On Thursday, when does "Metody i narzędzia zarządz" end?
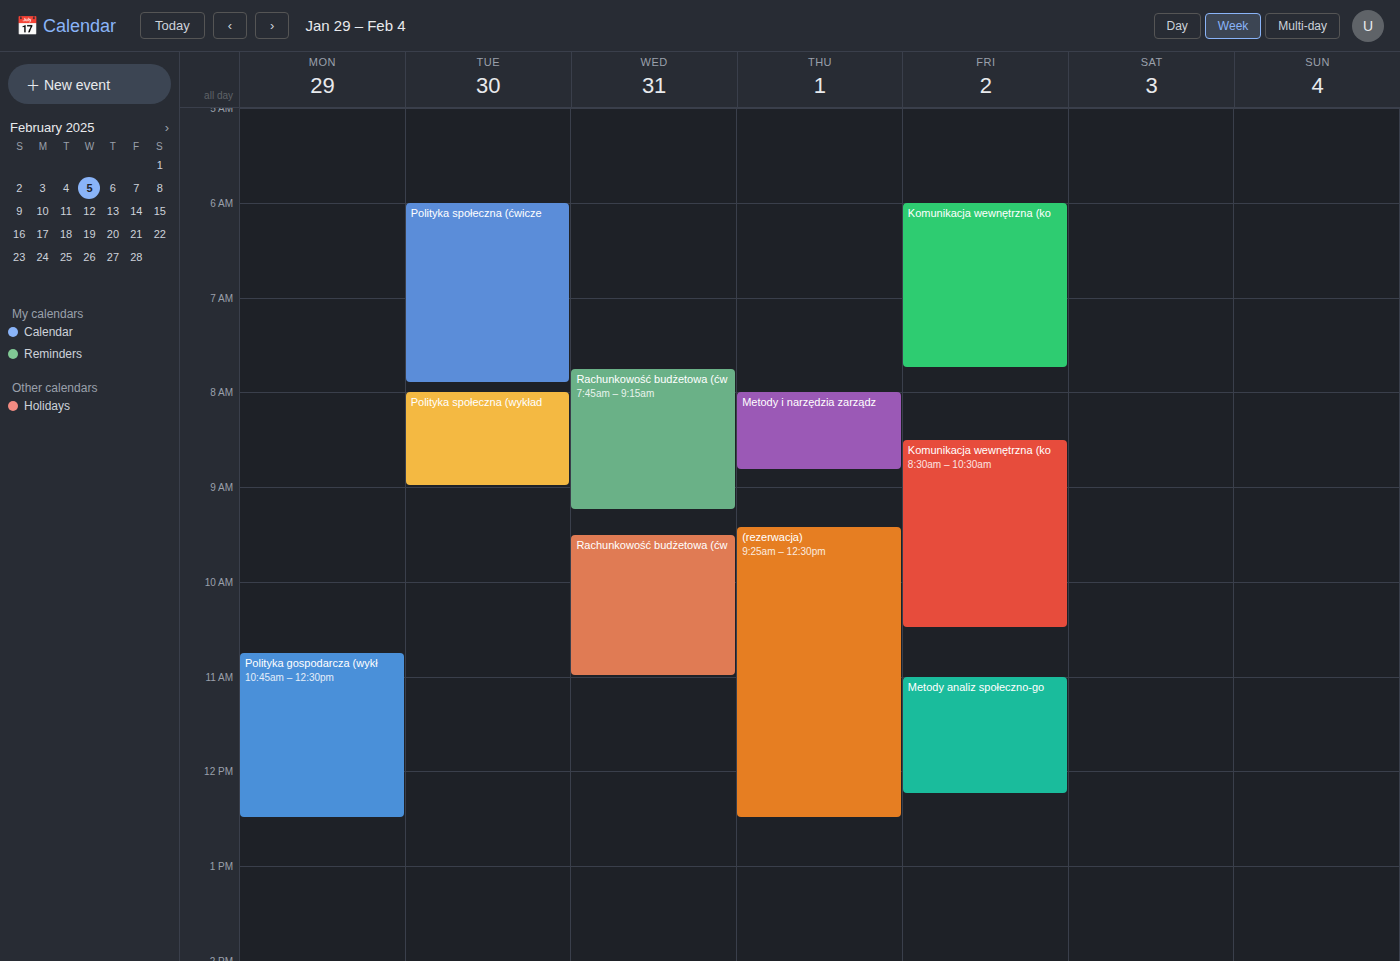
8:50 AM